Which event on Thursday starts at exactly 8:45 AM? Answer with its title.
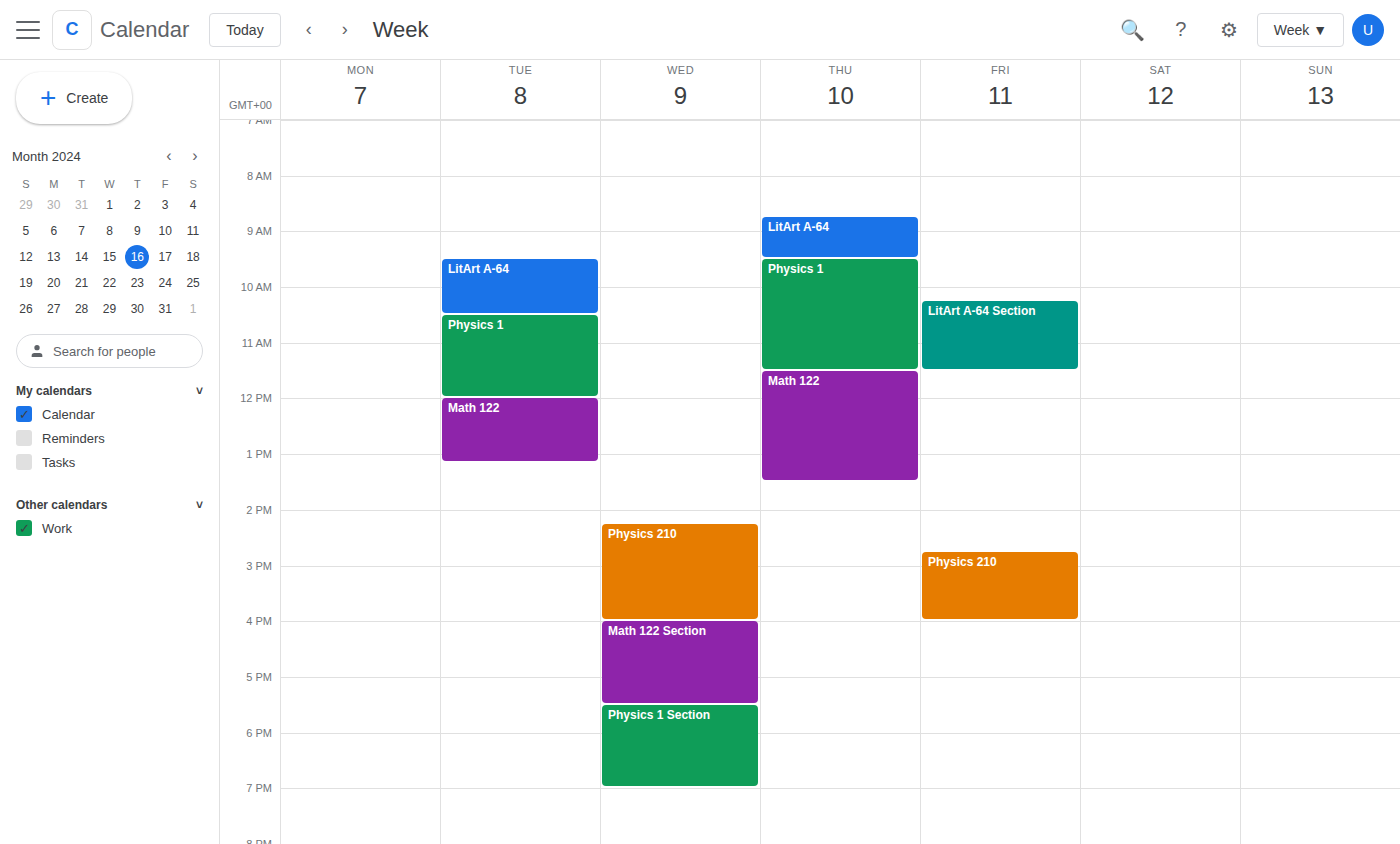
"LitArt A-64"